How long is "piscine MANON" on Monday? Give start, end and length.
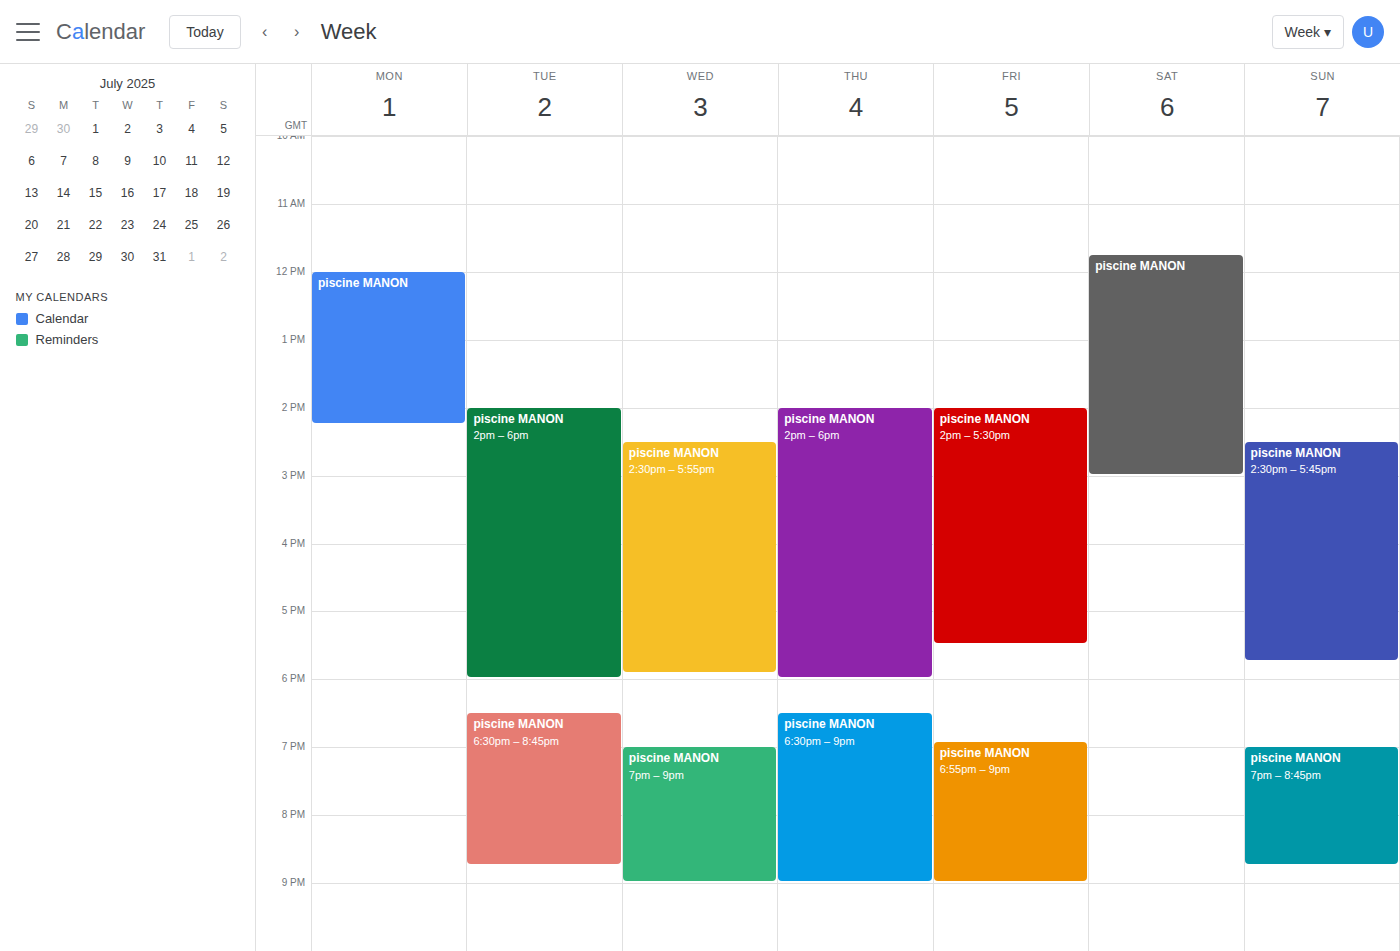
12:00 PM to 2:15 PM, 2 hours 15 minutes